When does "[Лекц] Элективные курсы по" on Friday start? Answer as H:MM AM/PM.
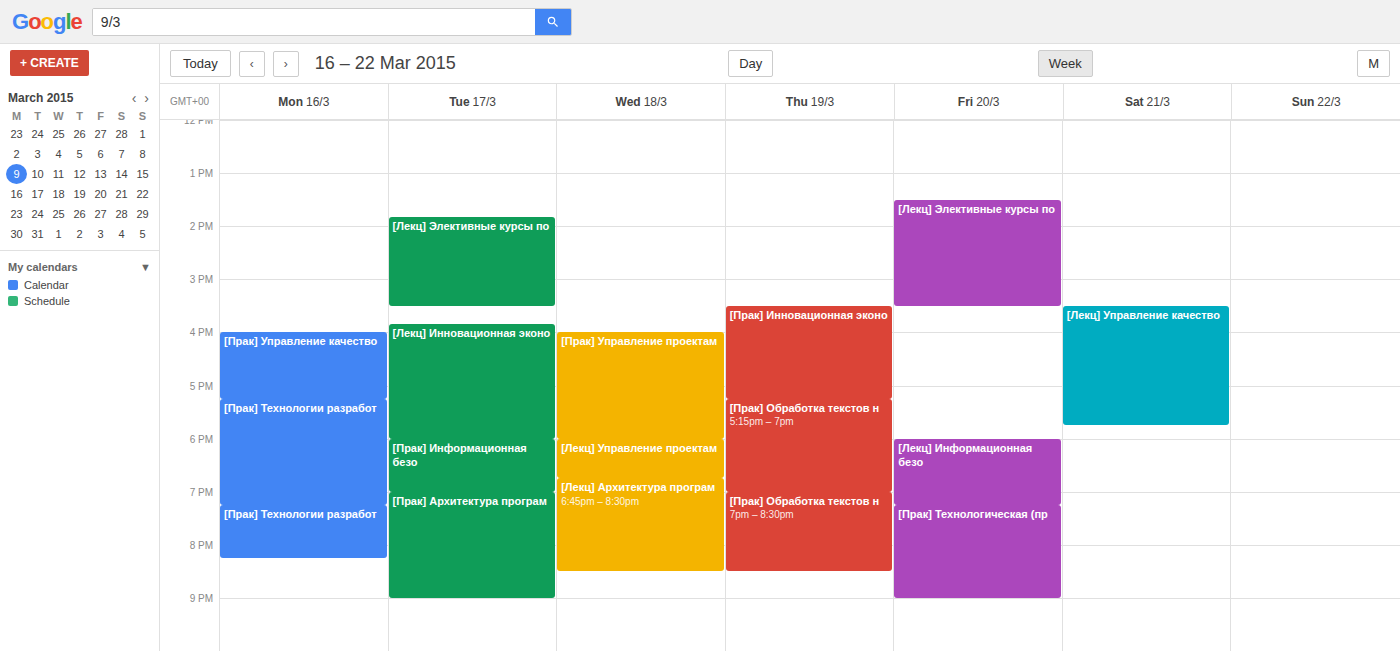
1:30 PM